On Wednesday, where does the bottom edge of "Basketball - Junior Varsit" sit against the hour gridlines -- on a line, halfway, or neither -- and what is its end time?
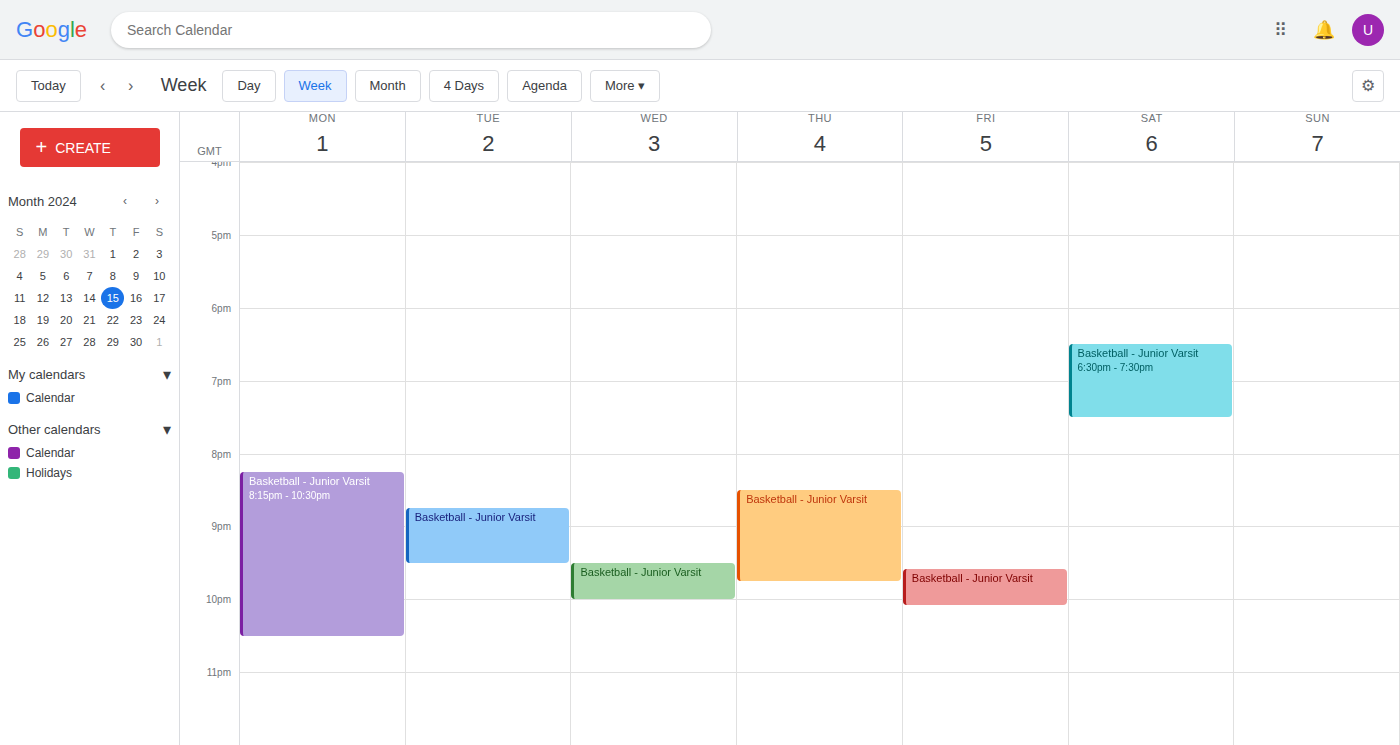
10:00 PM -- exactly on the 10 PM line.